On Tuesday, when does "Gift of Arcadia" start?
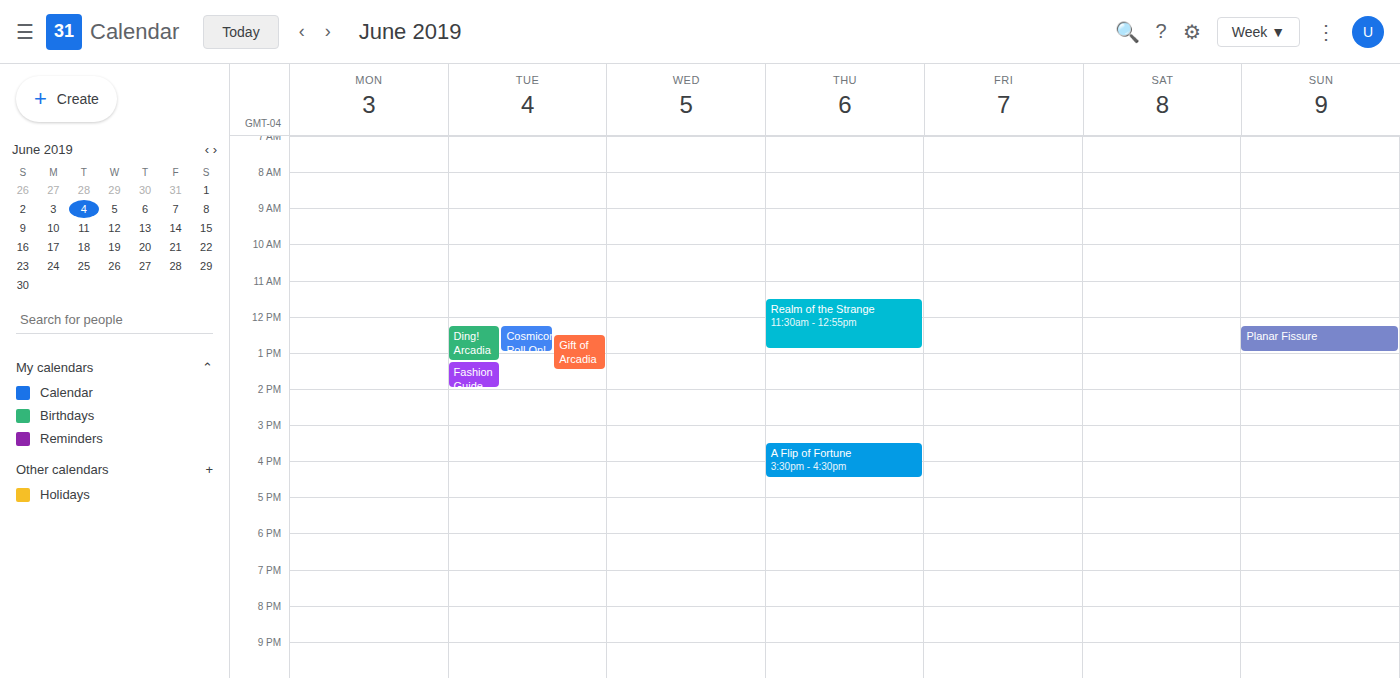
12:30 PM